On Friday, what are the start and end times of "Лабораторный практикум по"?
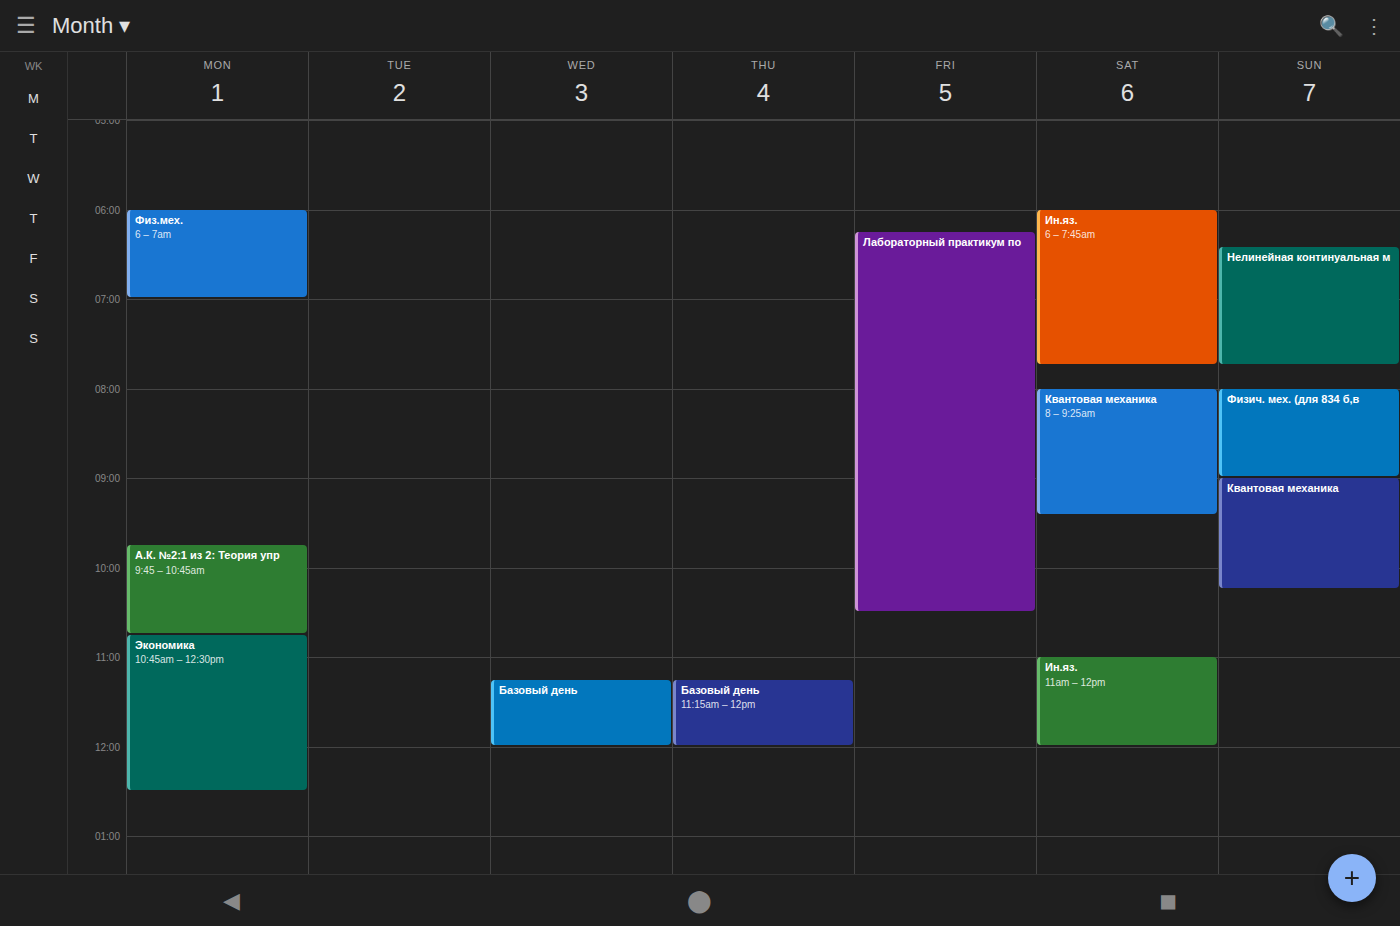
6:15 AM to 10:30 AM